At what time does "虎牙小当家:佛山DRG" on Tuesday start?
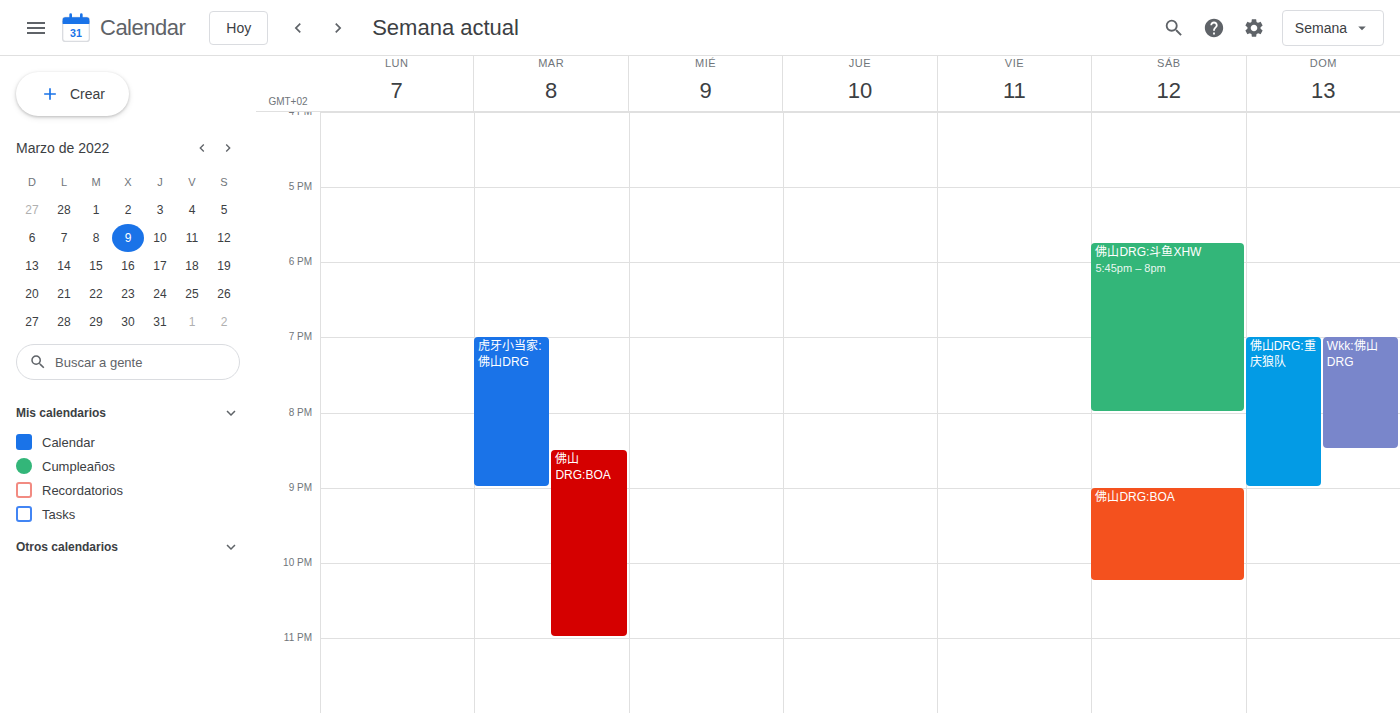
19:00